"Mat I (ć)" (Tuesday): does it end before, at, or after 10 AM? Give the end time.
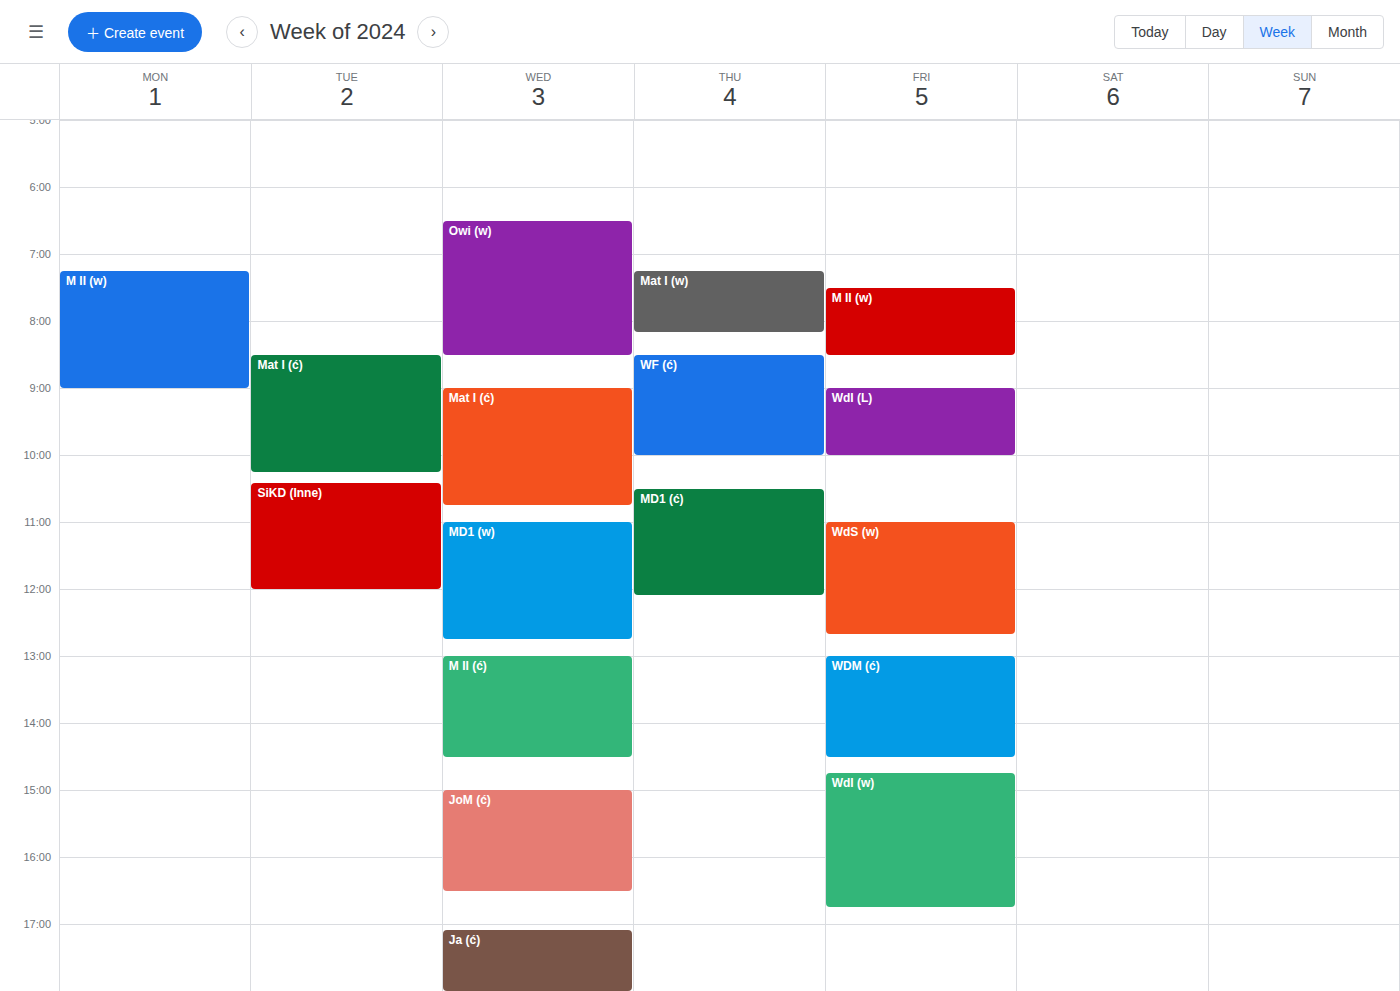
10:15 AM -- after 10 AM, 15 minutes below the 10 AM line.